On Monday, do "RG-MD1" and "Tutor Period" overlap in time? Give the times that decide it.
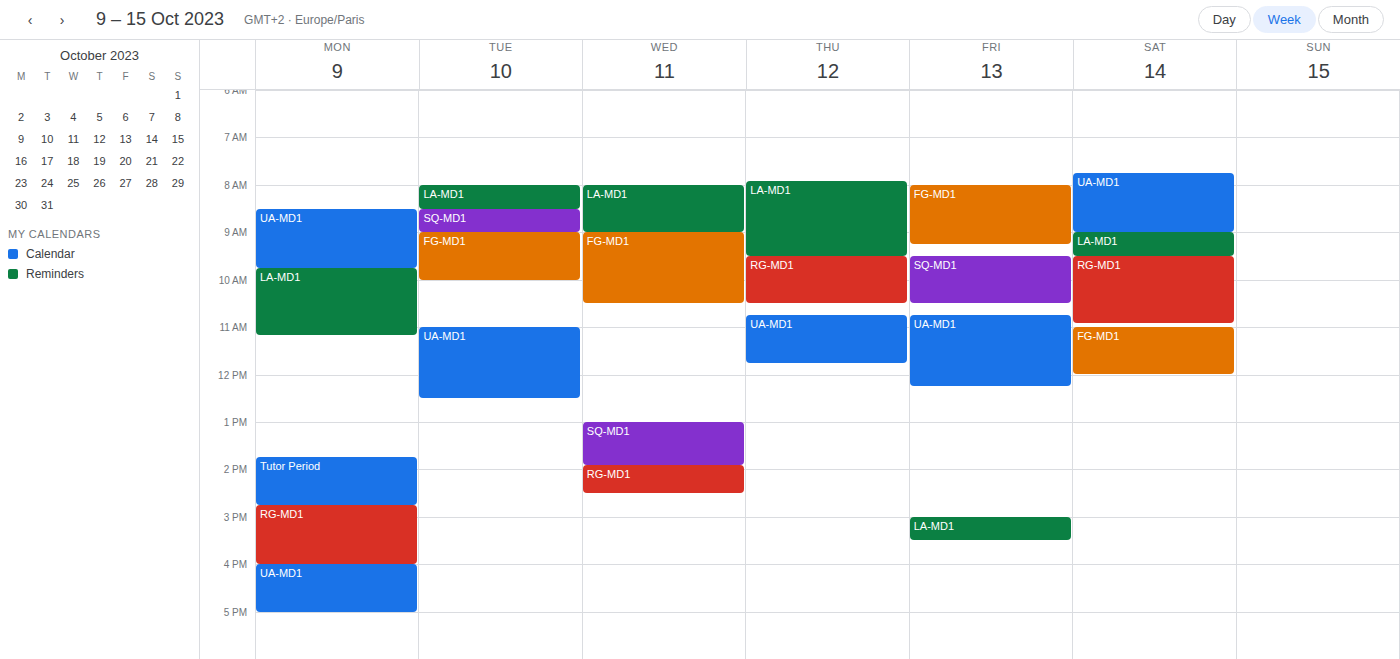
"Tutor Period" ends at 2:45 PM, exactly when "RG-MD1" starts -- they touch but do not overlap.